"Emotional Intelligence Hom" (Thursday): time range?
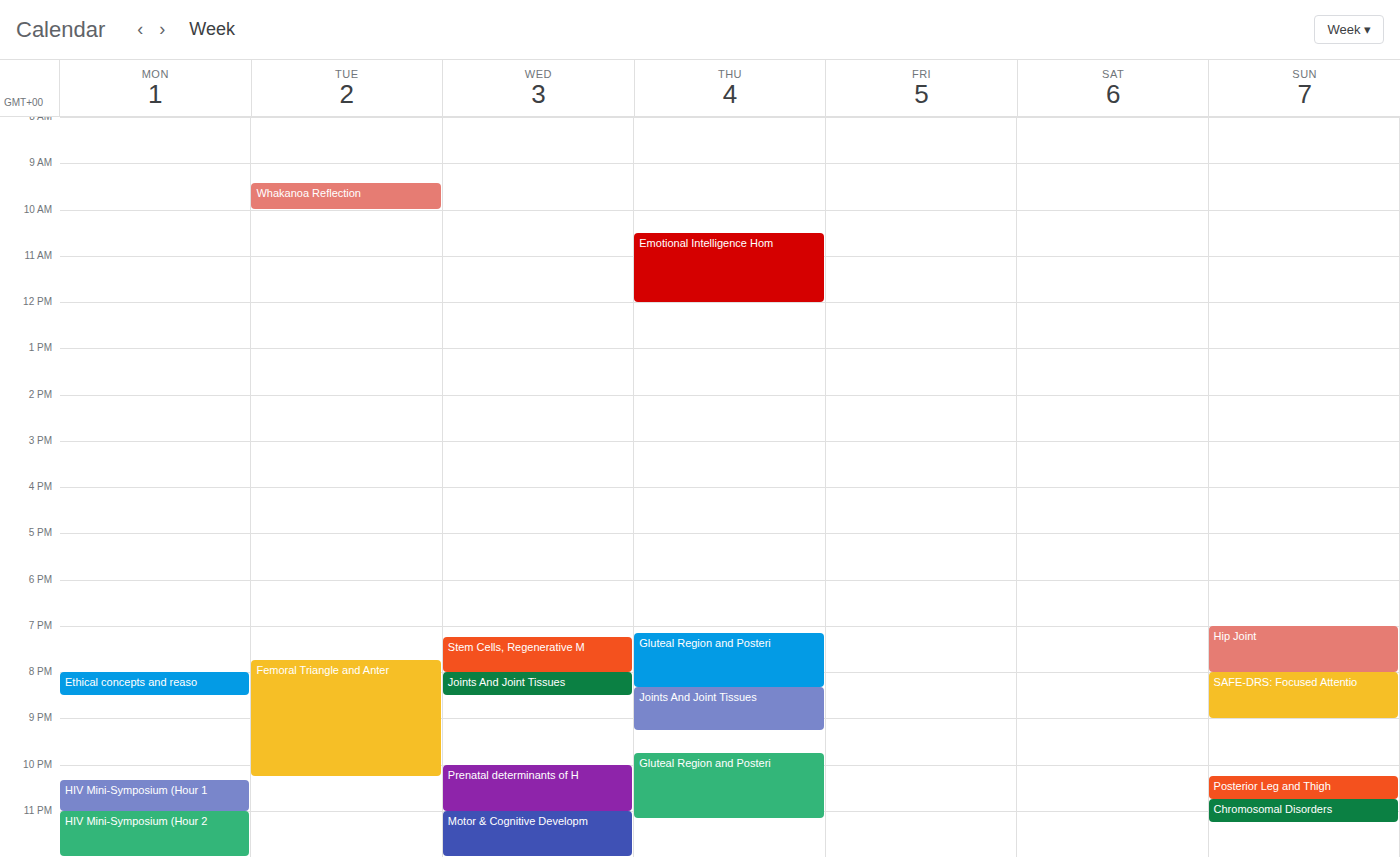
10:30 AM to 12:00 PM